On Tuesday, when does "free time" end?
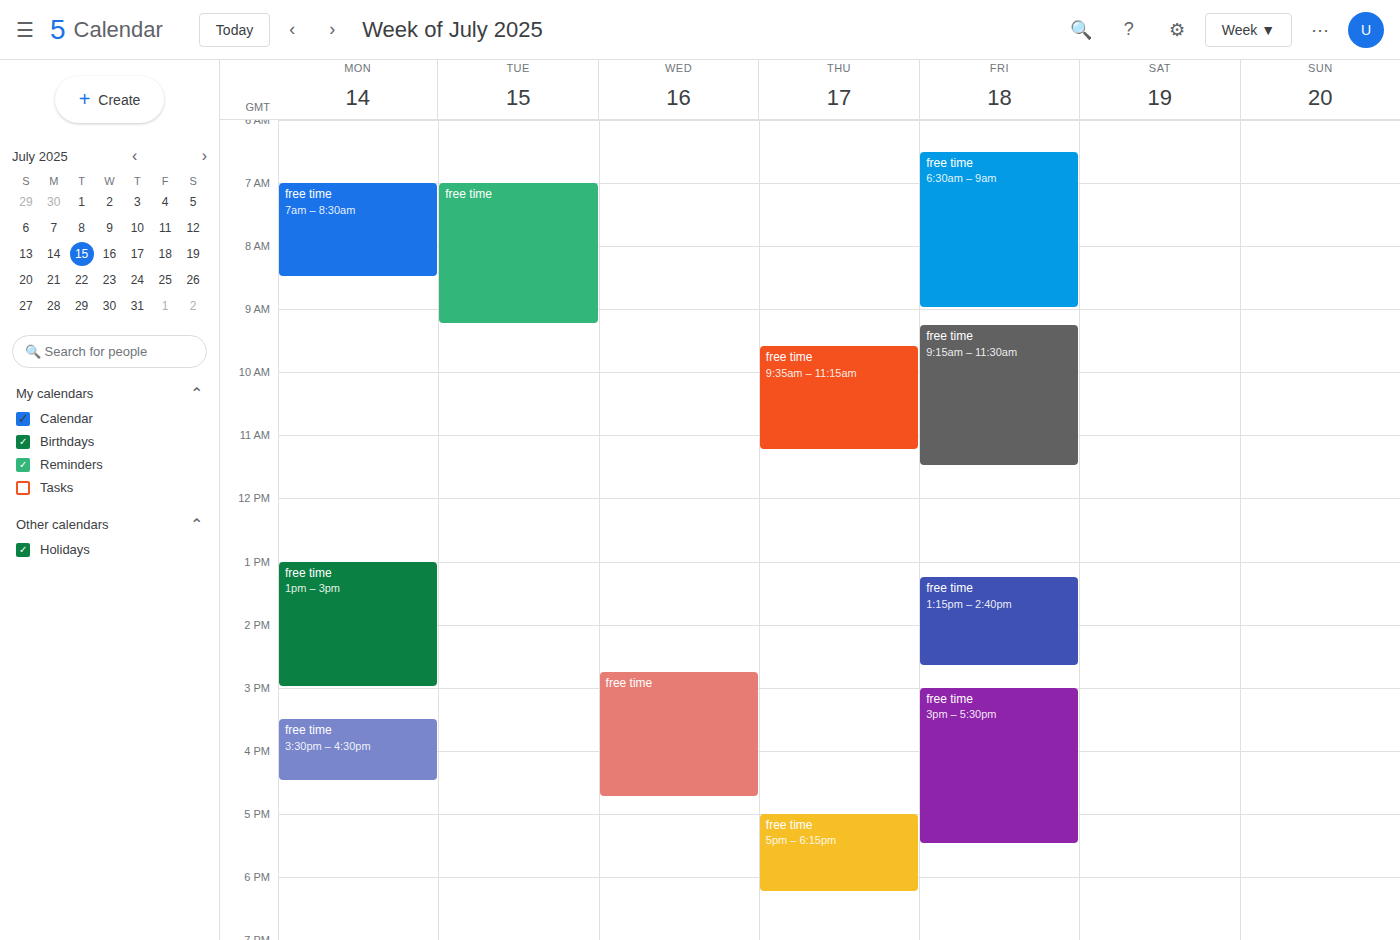
9:15 AM